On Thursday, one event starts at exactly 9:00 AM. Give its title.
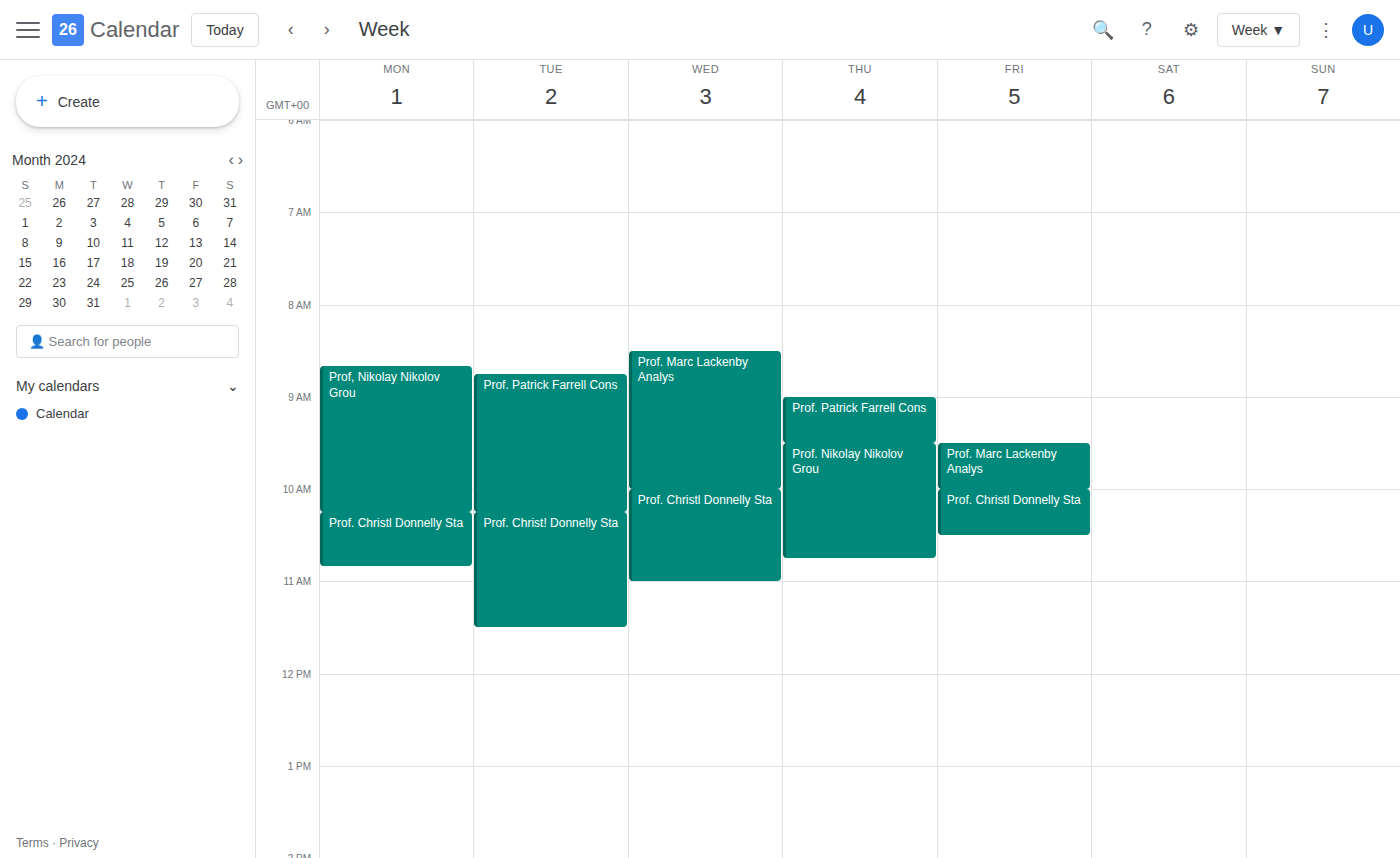
"Prof. Patrick Farrell Cons"